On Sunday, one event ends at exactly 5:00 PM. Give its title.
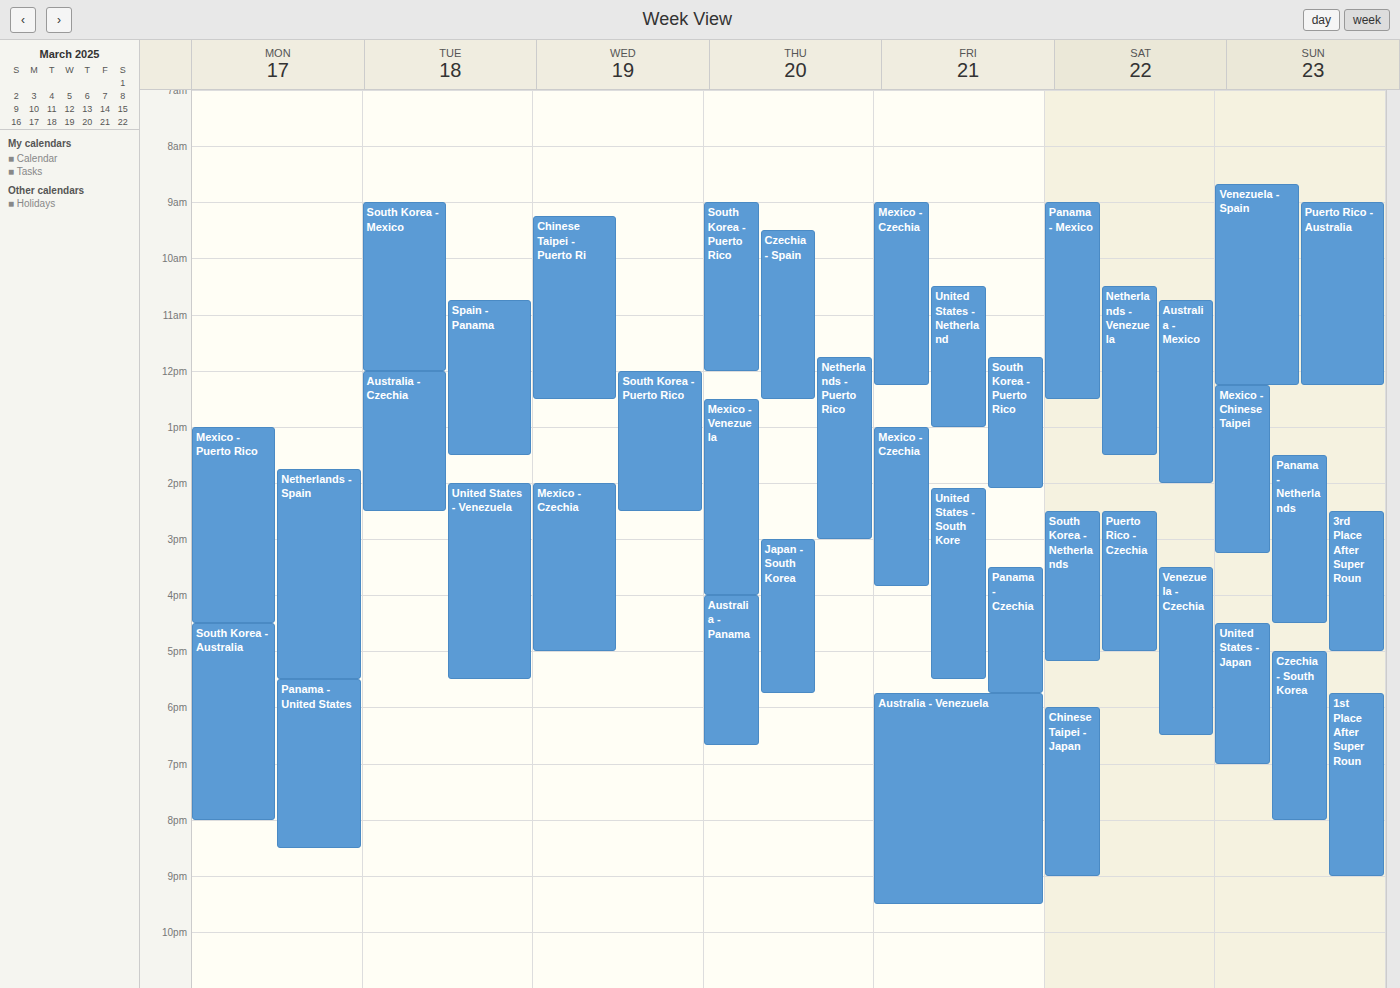
"3rd Place After Super Roun"